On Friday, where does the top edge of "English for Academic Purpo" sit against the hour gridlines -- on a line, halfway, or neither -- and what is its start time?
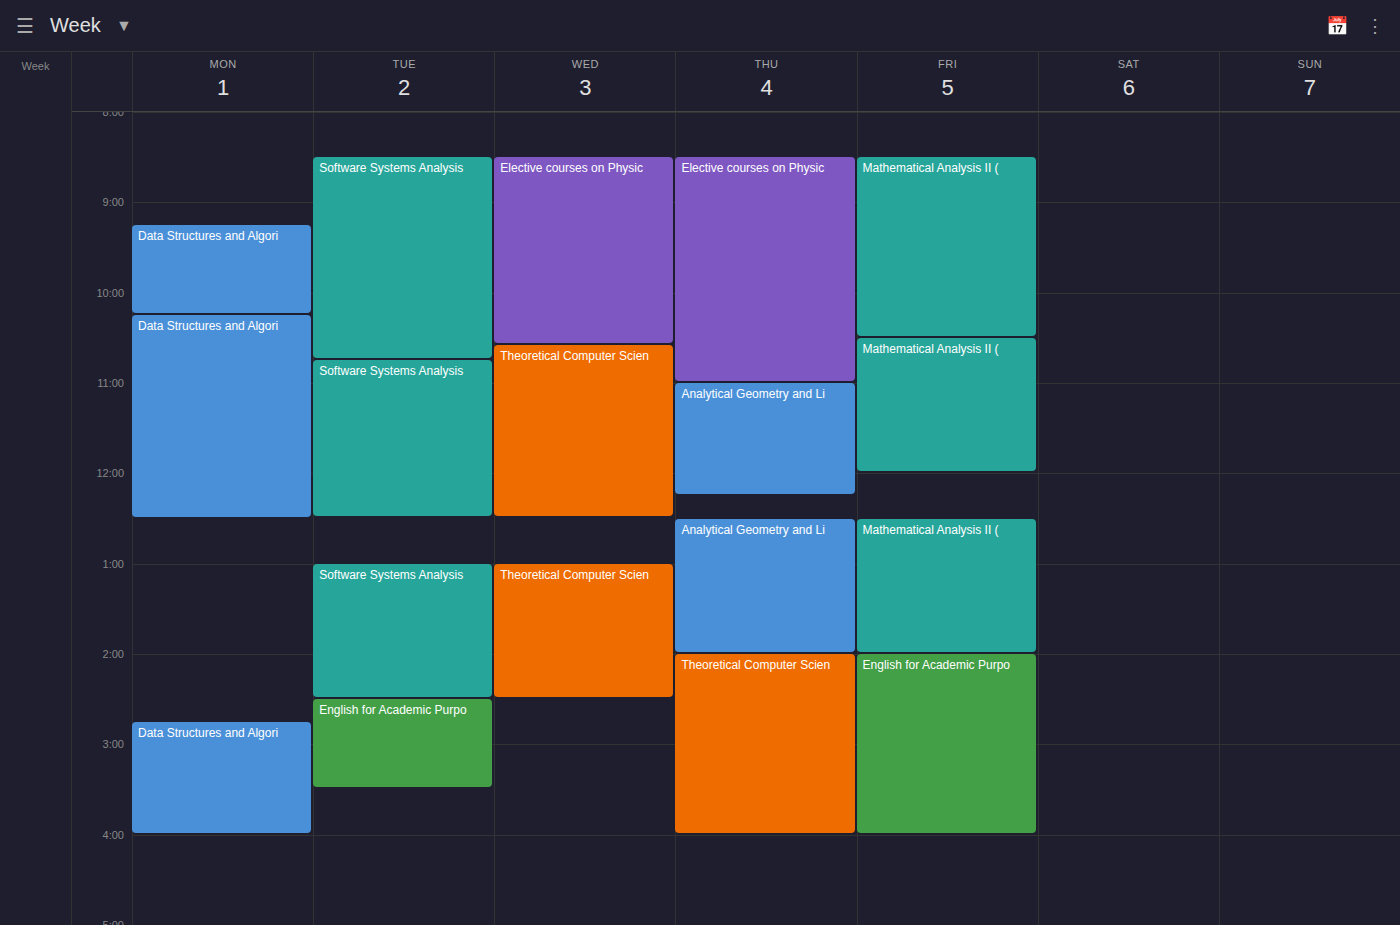
2:00 PM -- exactly on the 2 PM line.